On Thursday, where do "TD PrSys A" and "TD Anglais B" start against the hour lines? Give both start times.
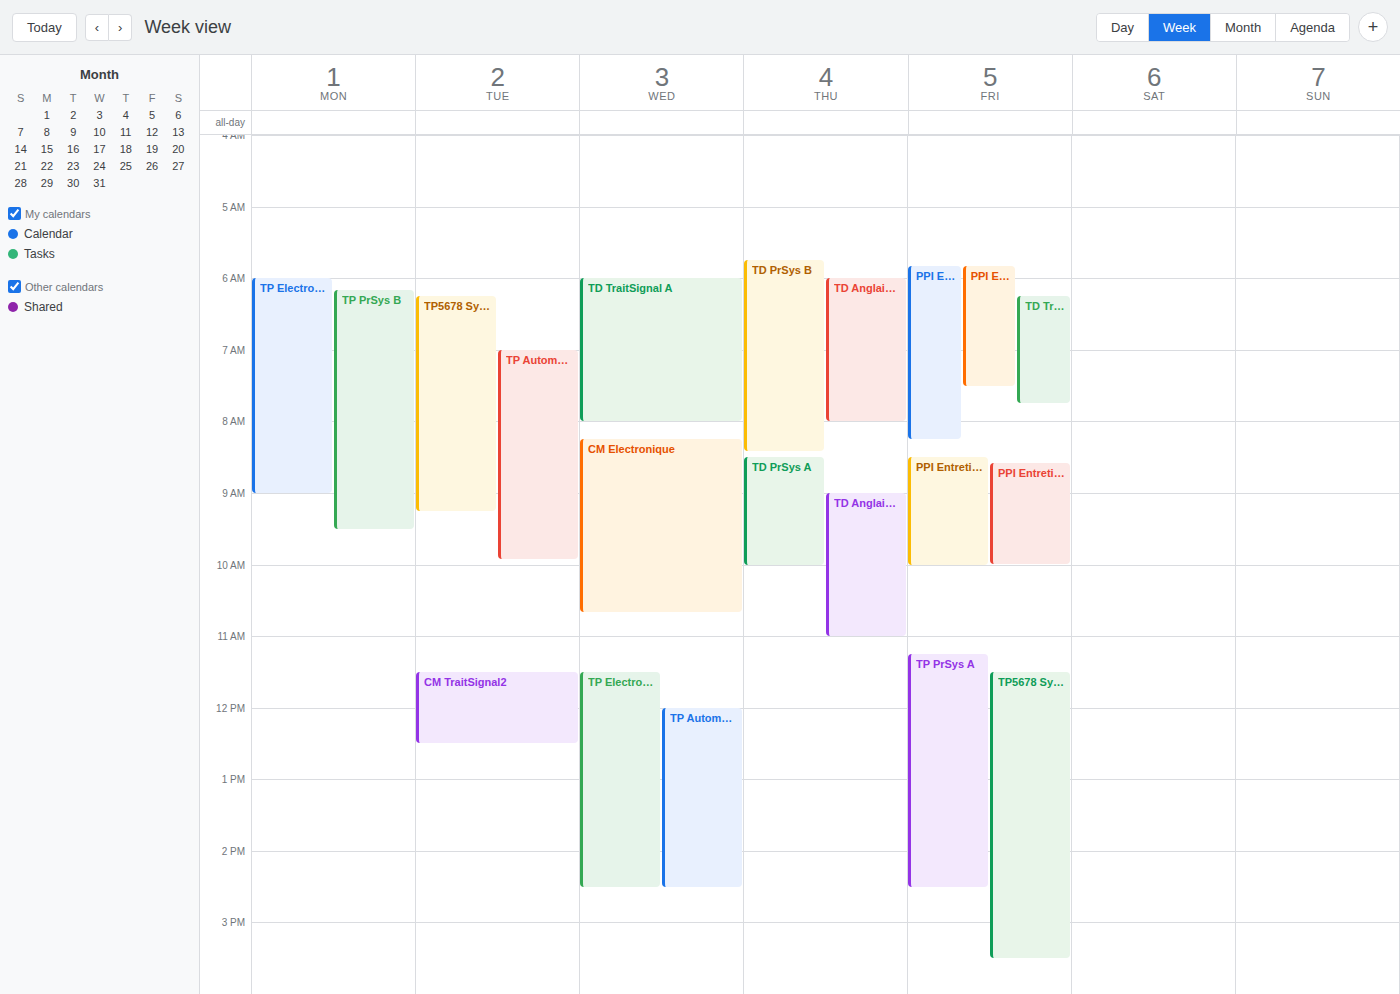
"TD PrSys A": 8:30 AM, halfway between the 8 AM and 9 AM lines. "TD Anglais B": 9:00 AM, exactly on the 9 AM line.